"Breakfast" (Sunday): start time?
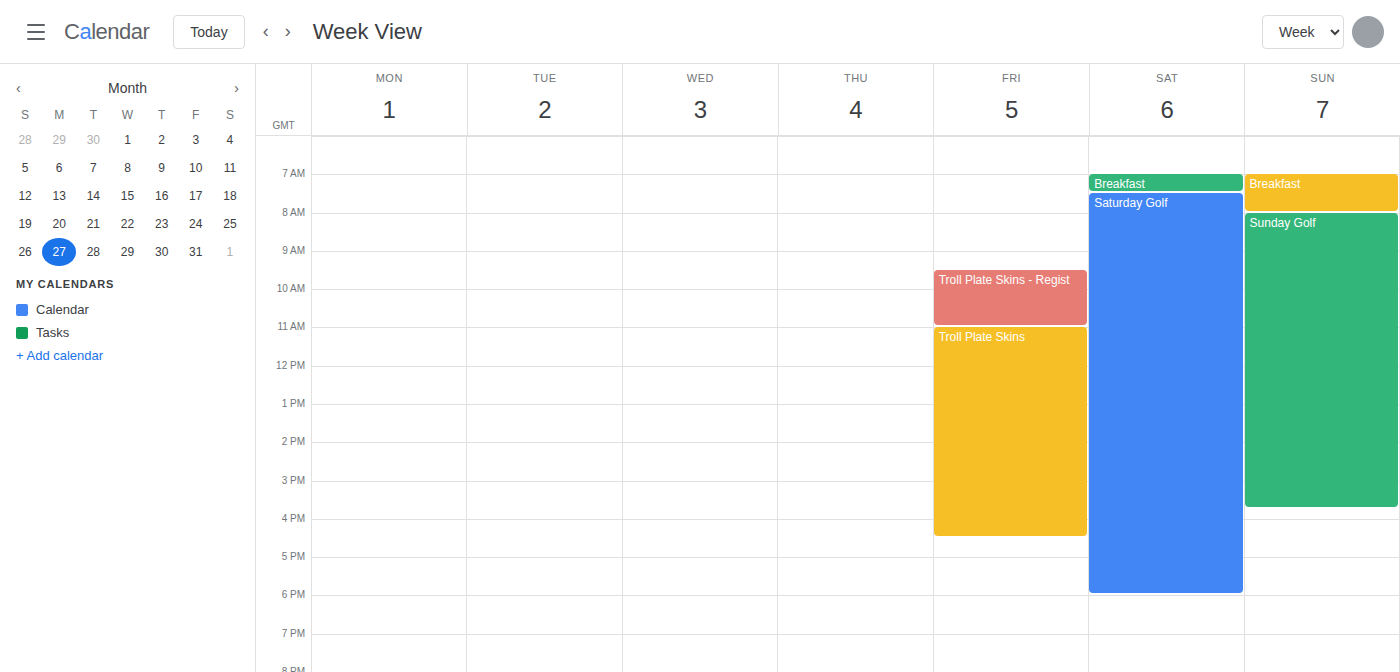
7:00 AM